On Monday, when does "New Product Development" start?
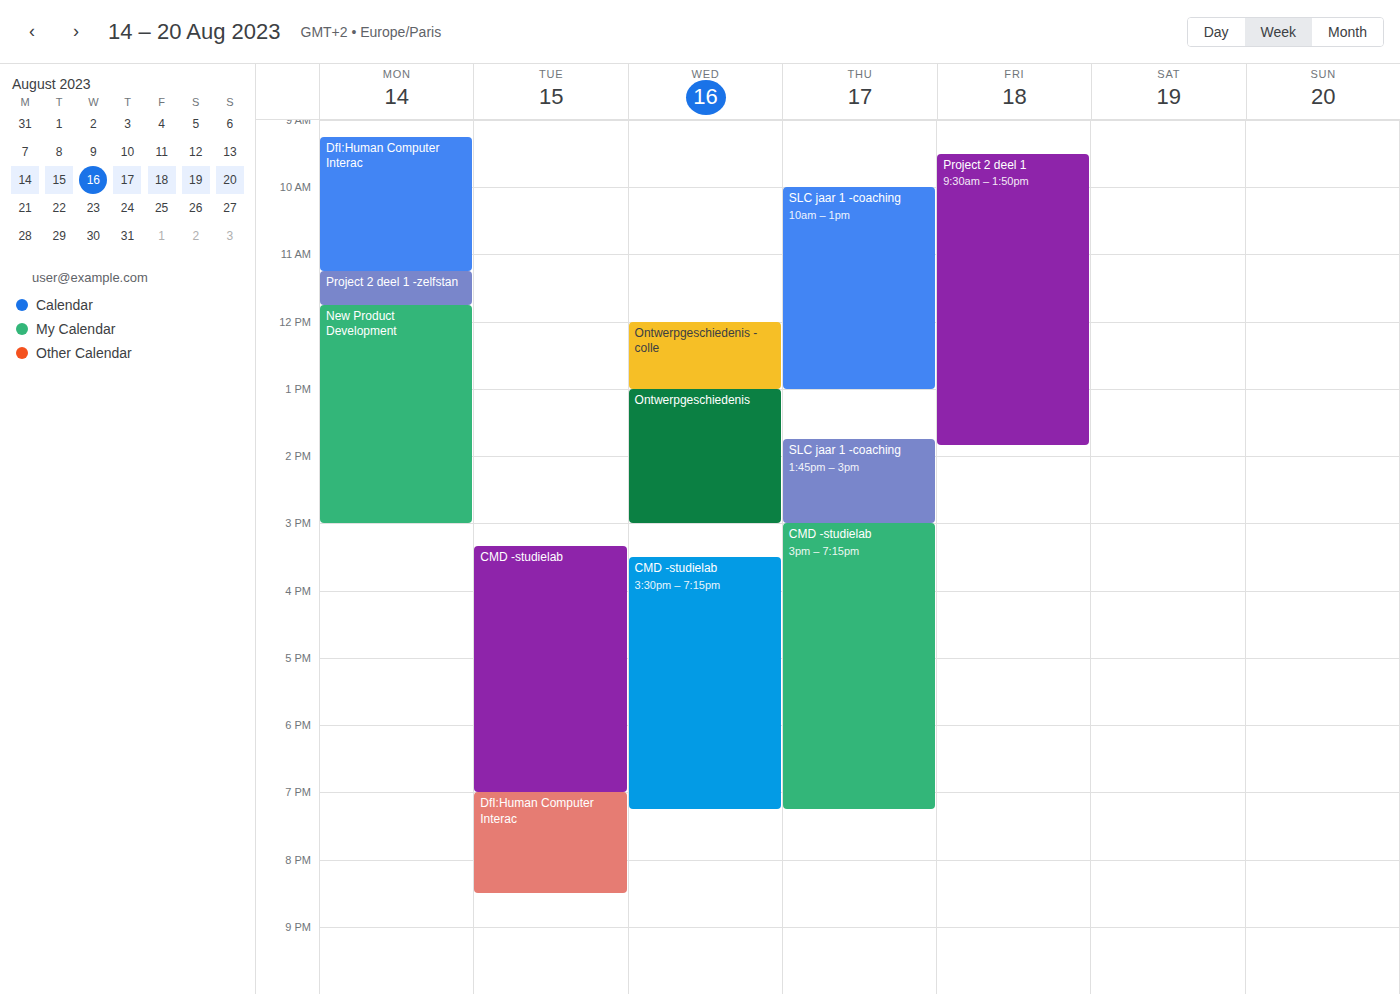
11:45 AM